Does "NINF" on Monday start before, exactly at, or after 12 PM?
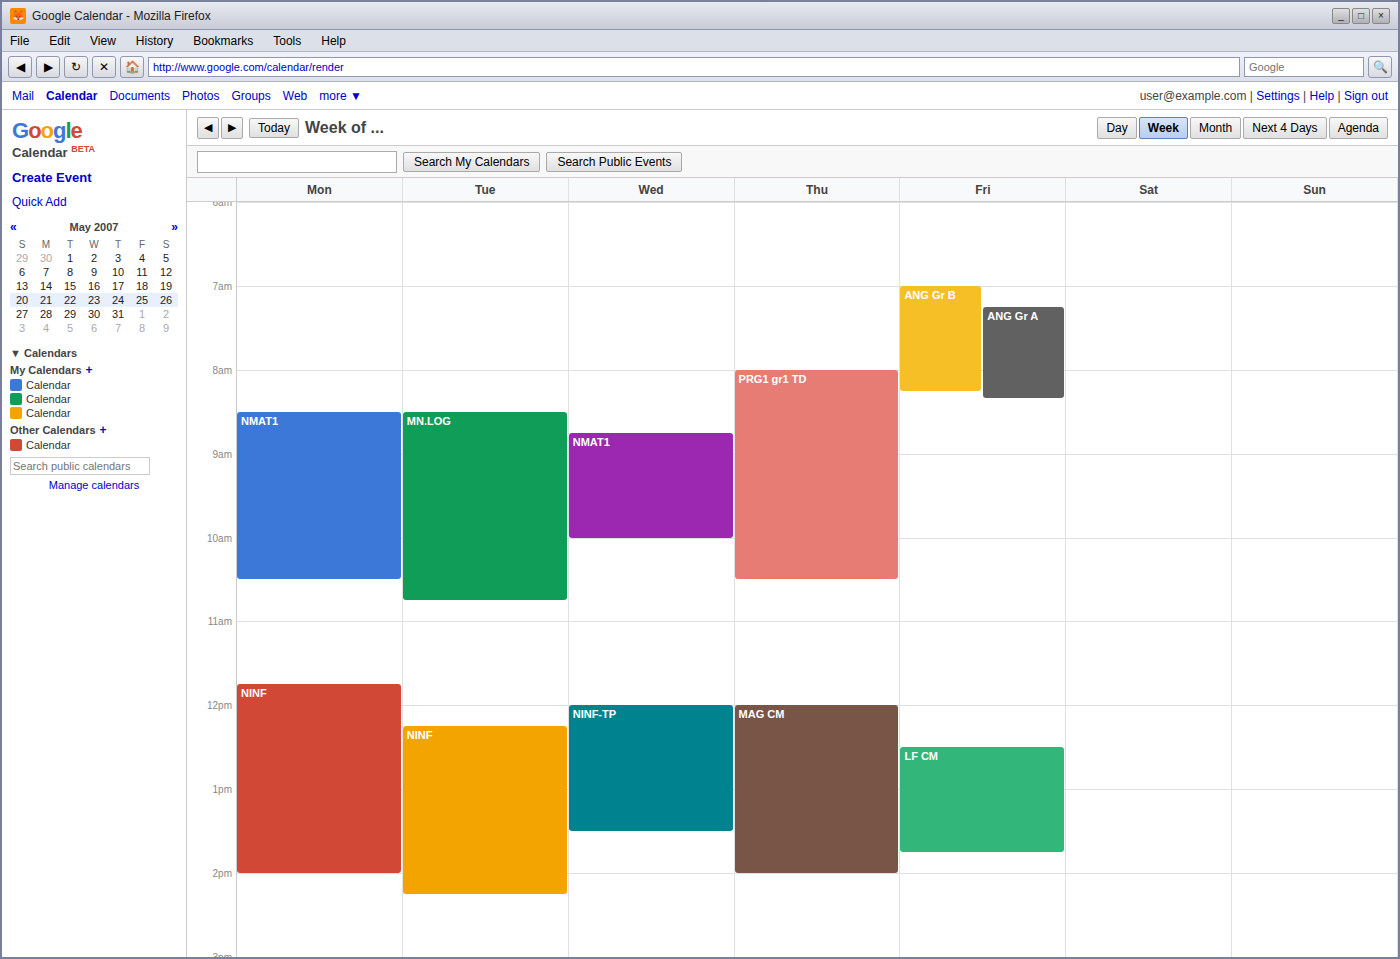
11:45 AM -- before 12 PM, 15 minutes above the 12 PM line.